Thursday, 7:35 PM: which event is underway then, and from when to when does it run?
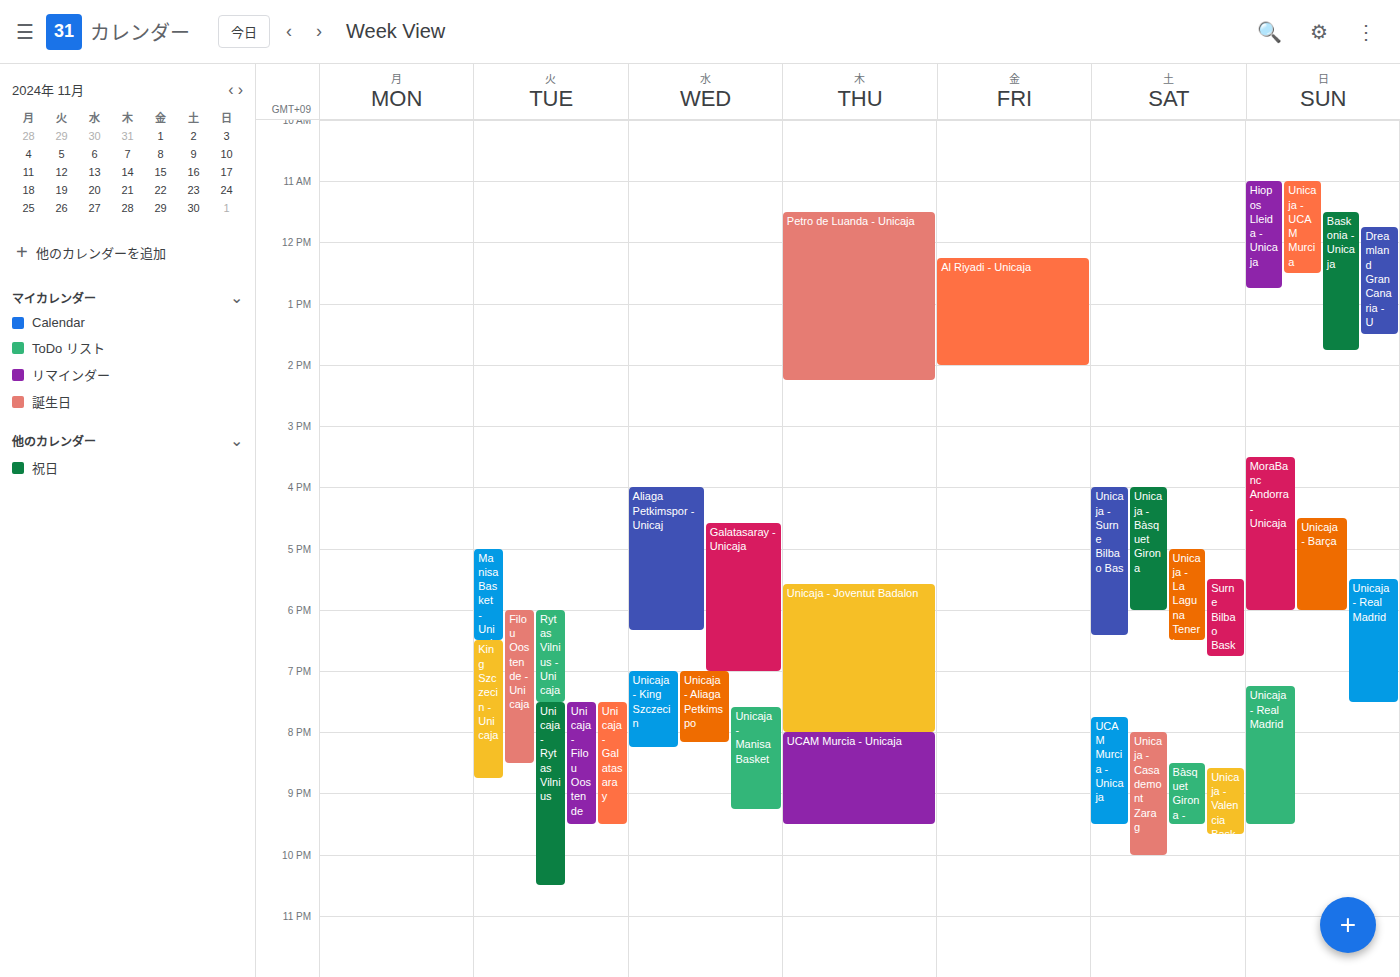
"Unicaja - Joventut Badalon", 5:35 PM to 8:00 PM